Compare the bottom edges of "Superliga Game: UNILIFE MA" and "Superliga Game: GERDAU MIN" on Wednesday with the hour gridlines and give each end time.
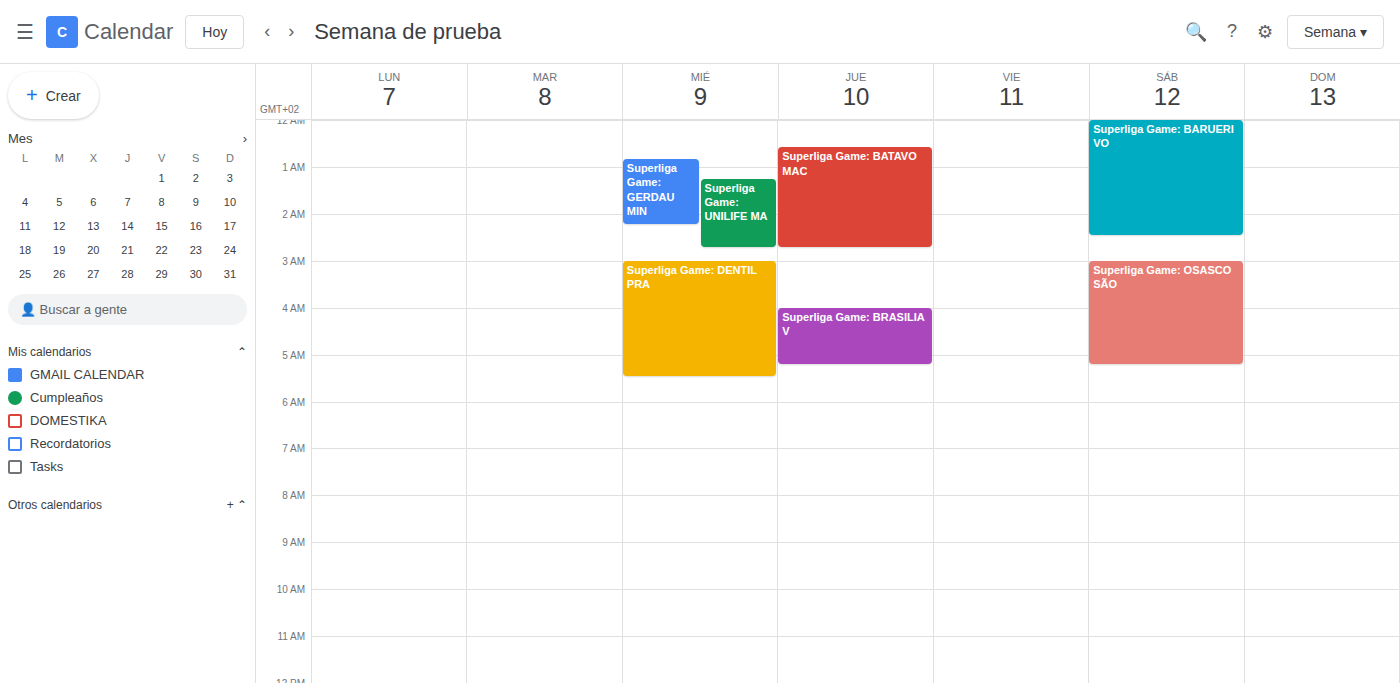
"Superliga Game: UNILIFE MA": 2:45 AM, neither: three quarters of the way from the 2 AM line to the 3 AM line. "Superliga Game: GERDAU MIN": 2:15 AM, neither: a quarter of the way from the 2 AM line to the 3 AM line.